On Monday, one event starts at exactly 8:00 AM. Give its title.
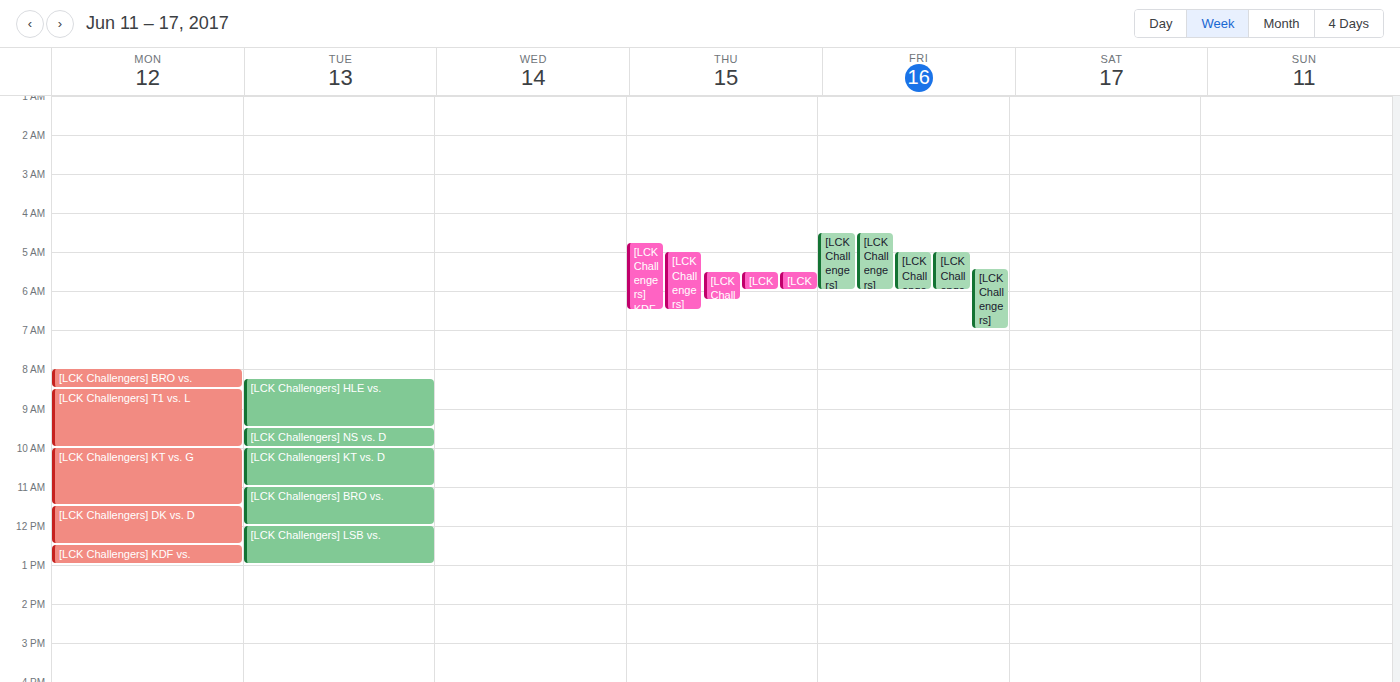
"[LCK Challengers] BRO vs."